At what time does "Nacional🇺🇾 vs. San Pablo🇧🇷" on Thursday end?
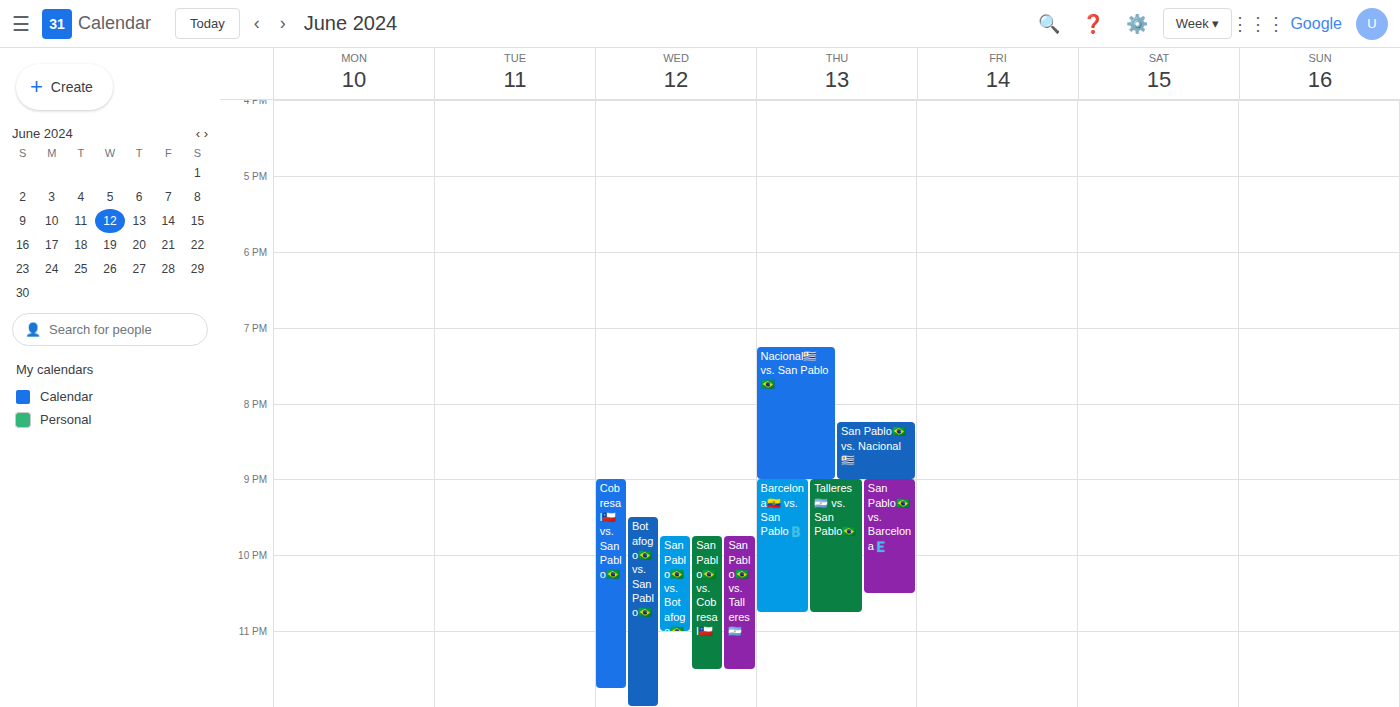
9:00 PM